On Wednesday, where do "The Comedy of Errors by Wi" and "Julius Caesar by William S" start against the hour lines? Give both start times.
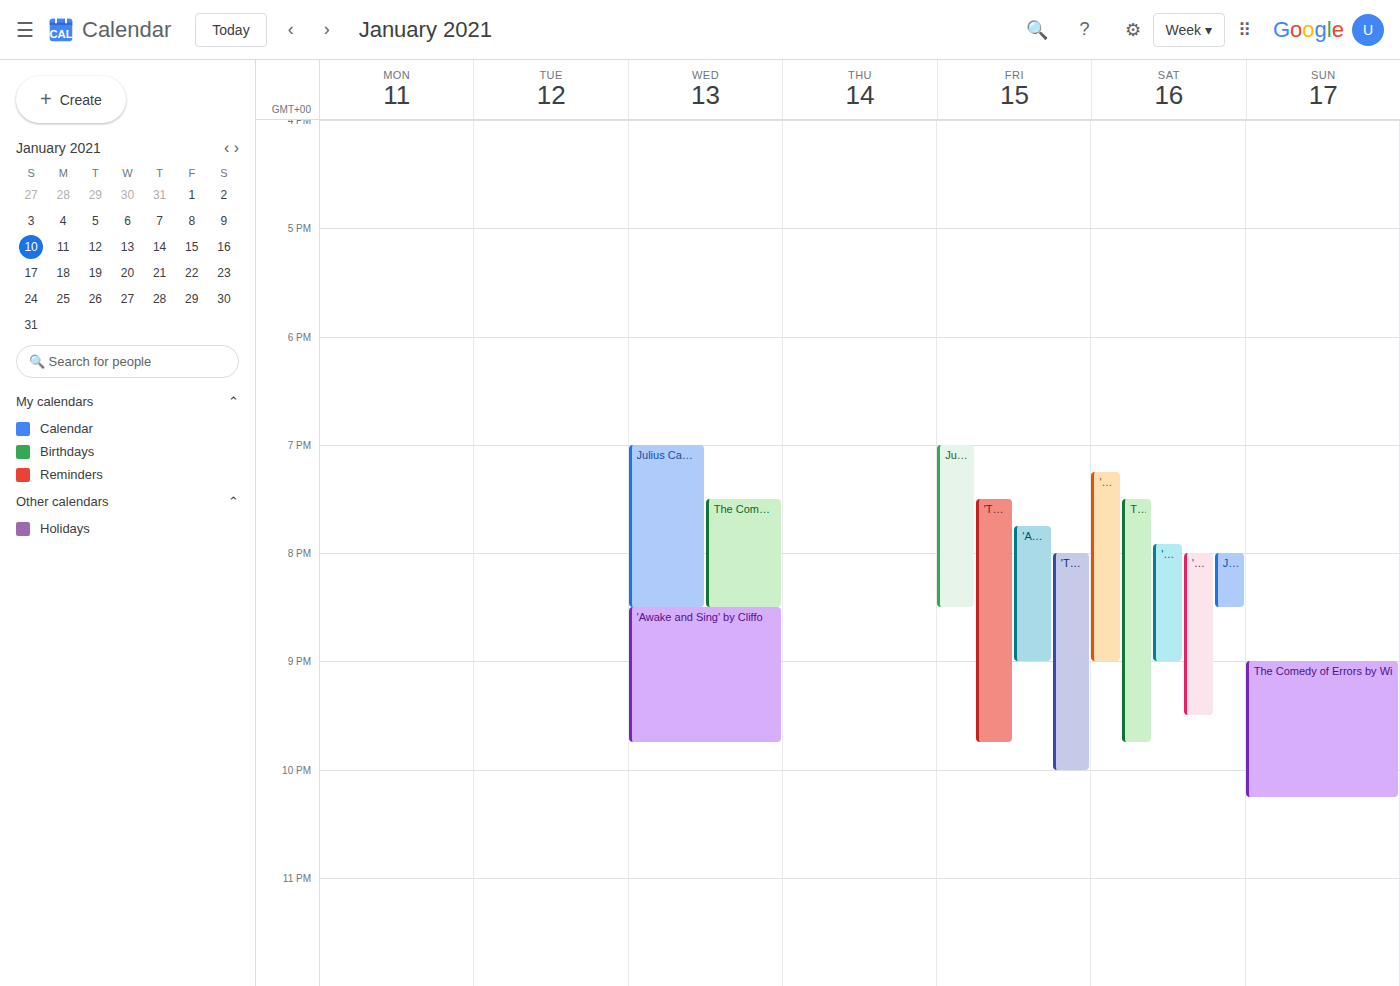
"The Comedy of Errors by Wi": 7:30 PM, halfway between the 7 PM and 8 PM lines. "Julius Caesar by William S": 7:00 PM, exactly on the 7 PM line.